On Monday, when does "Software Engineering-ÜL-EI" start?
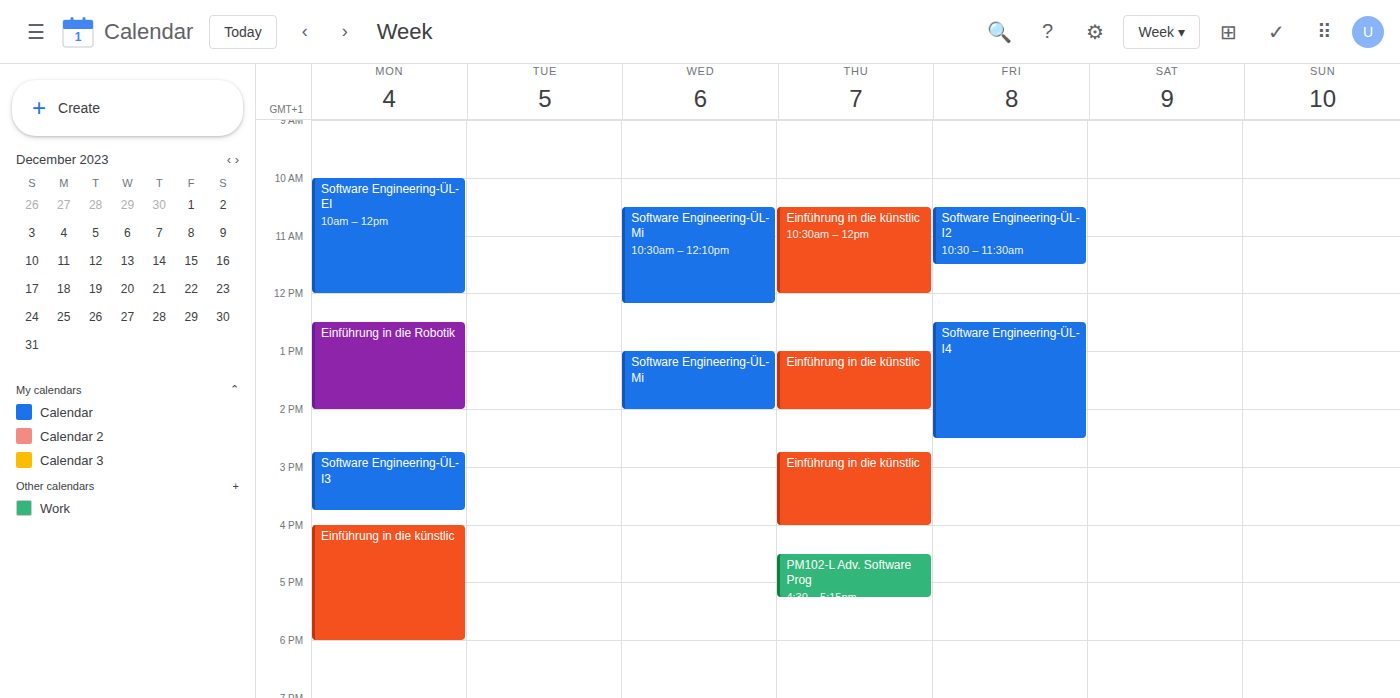
10:00 AM